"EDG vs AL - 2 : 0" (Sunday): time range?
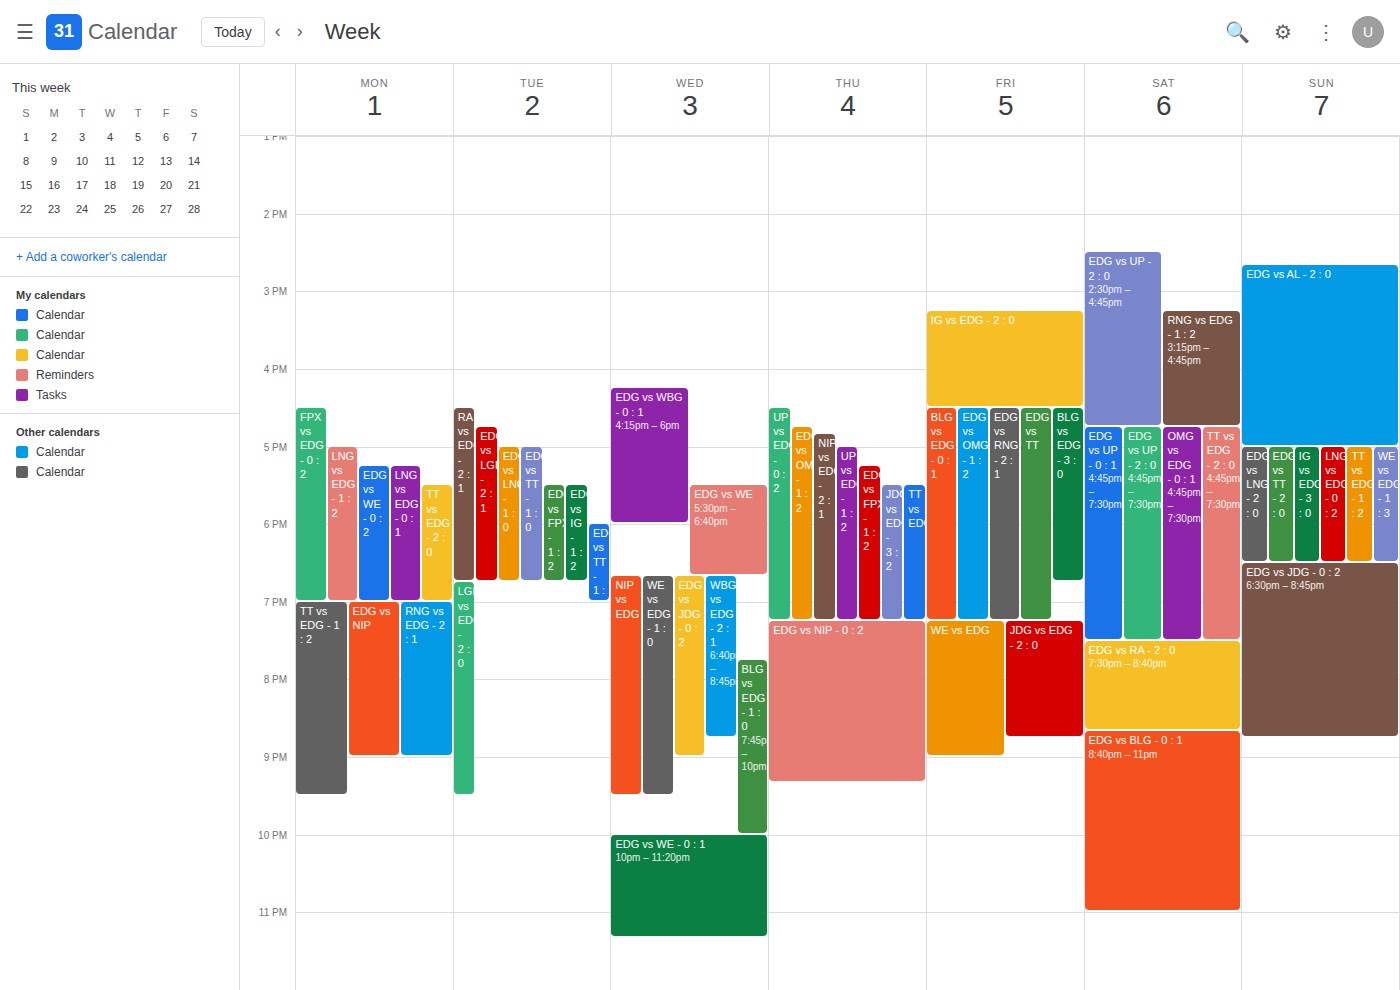
2:40 PM to 5:00 PM